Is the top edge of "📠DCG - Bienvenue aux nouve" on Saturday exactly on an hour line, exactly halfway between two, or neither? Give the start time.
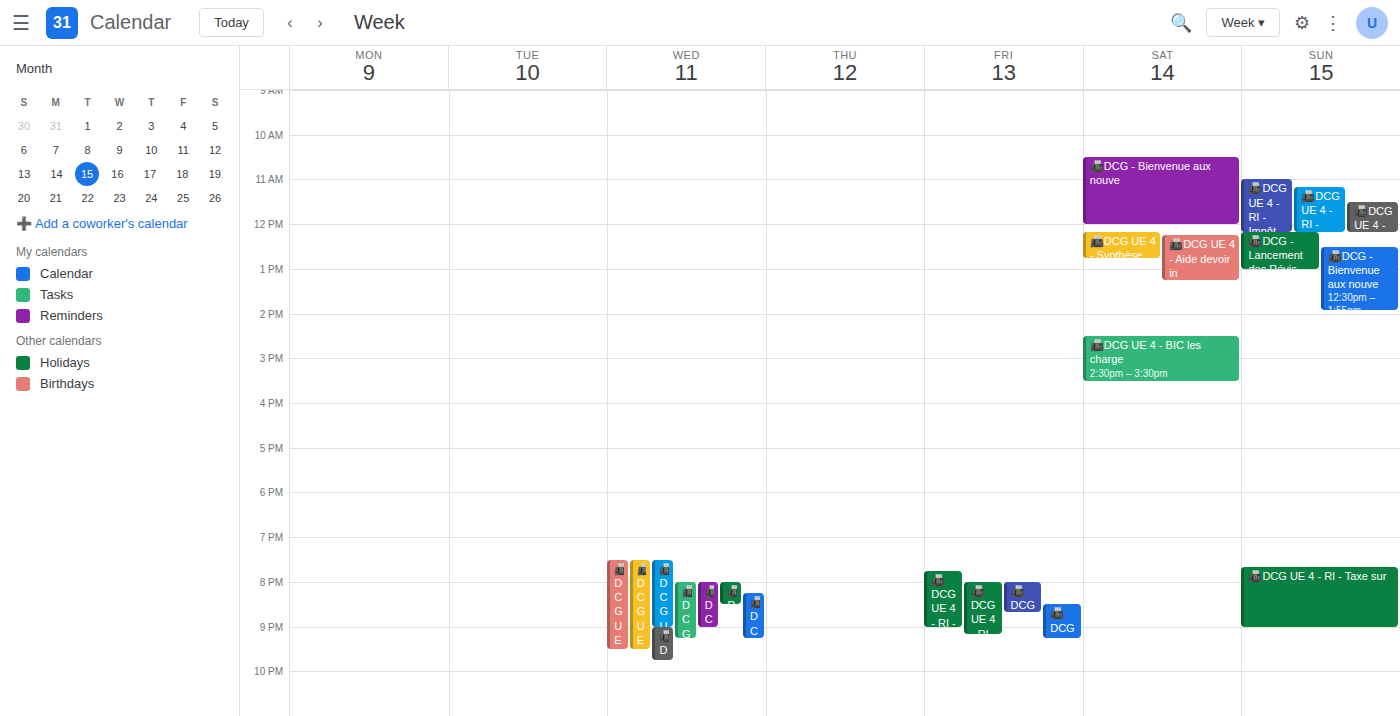
10:30 AM -- halfway between the 10 AM and 11 AM lines.